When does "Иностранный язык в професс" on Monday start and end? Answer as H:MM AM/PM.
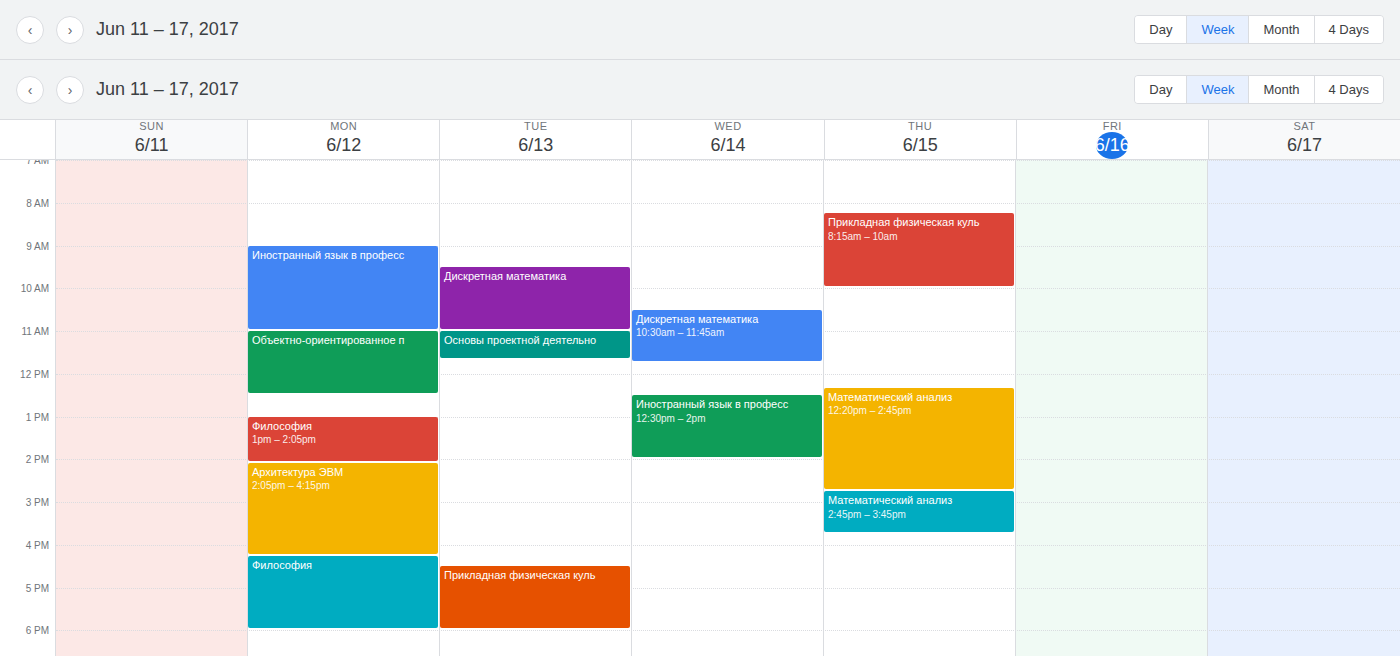
9:00 AM to 11:00 AM